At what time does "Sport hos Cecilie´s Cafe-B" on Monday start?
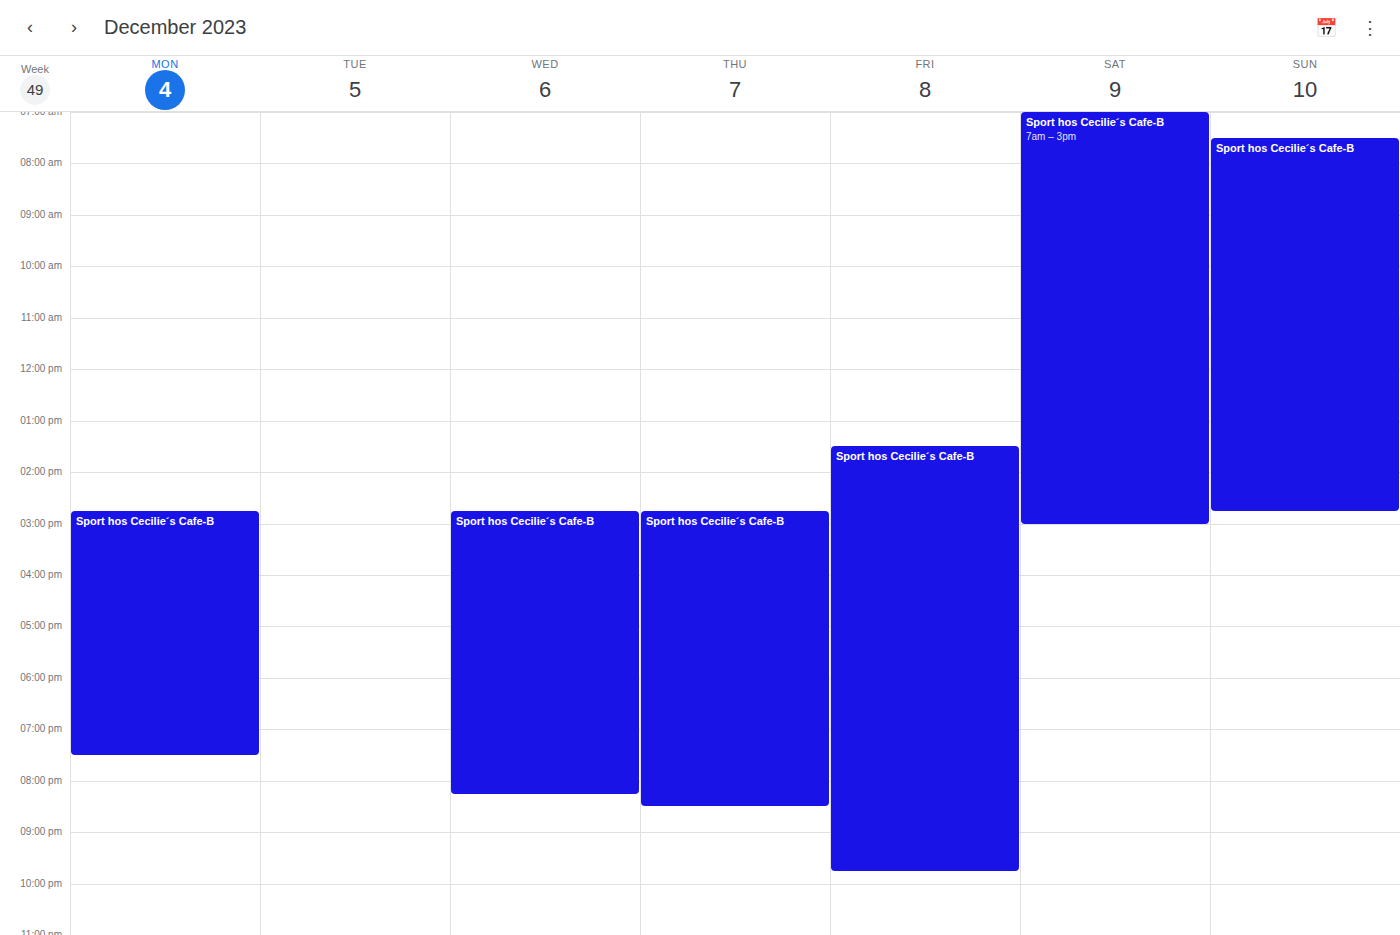
2:45 PM